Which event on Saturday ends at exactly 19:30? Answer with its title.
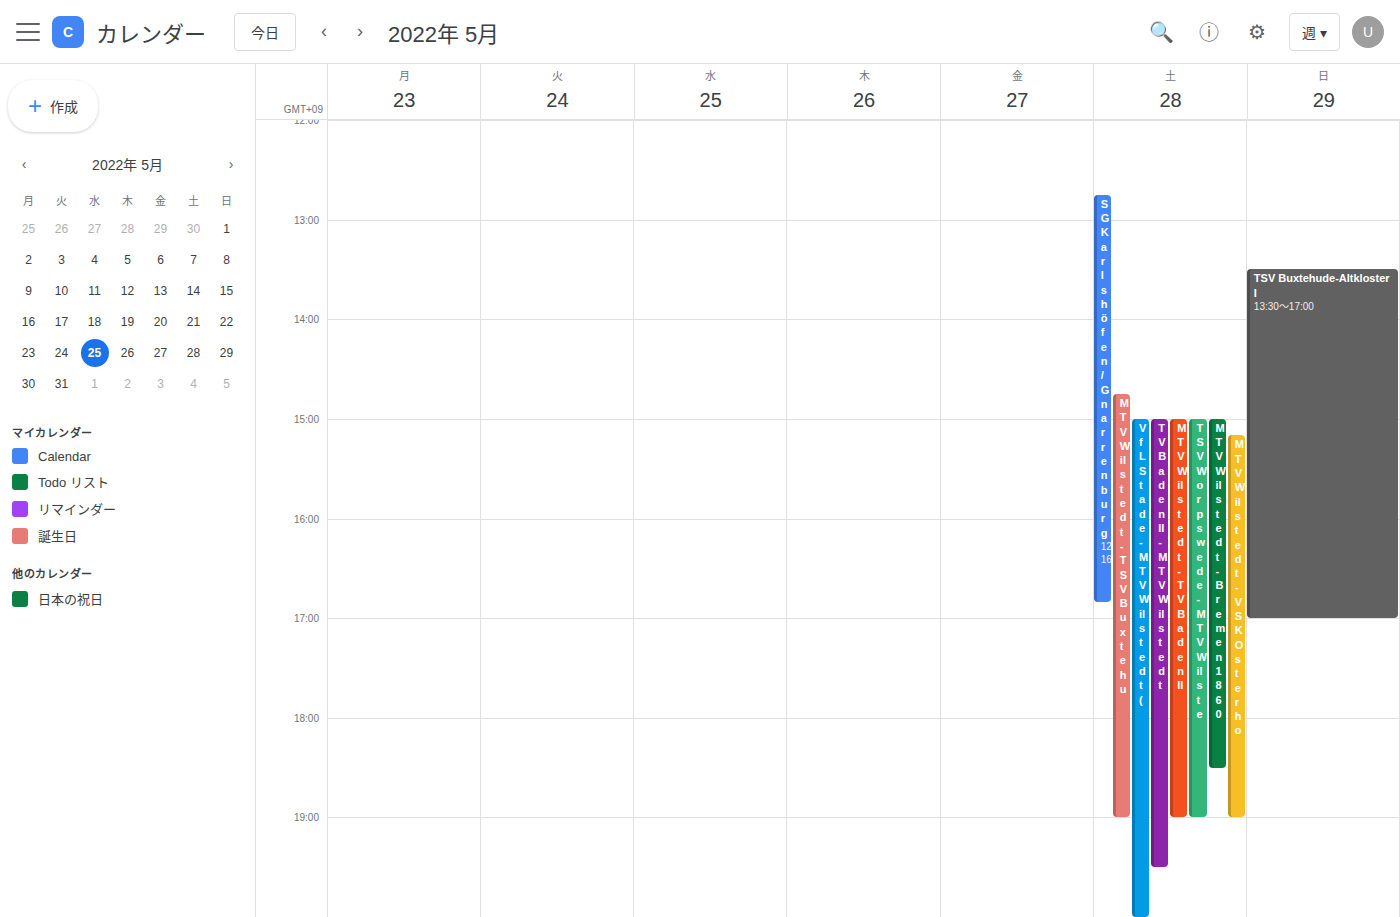
"TV Baden II - MTV Wilstedt"